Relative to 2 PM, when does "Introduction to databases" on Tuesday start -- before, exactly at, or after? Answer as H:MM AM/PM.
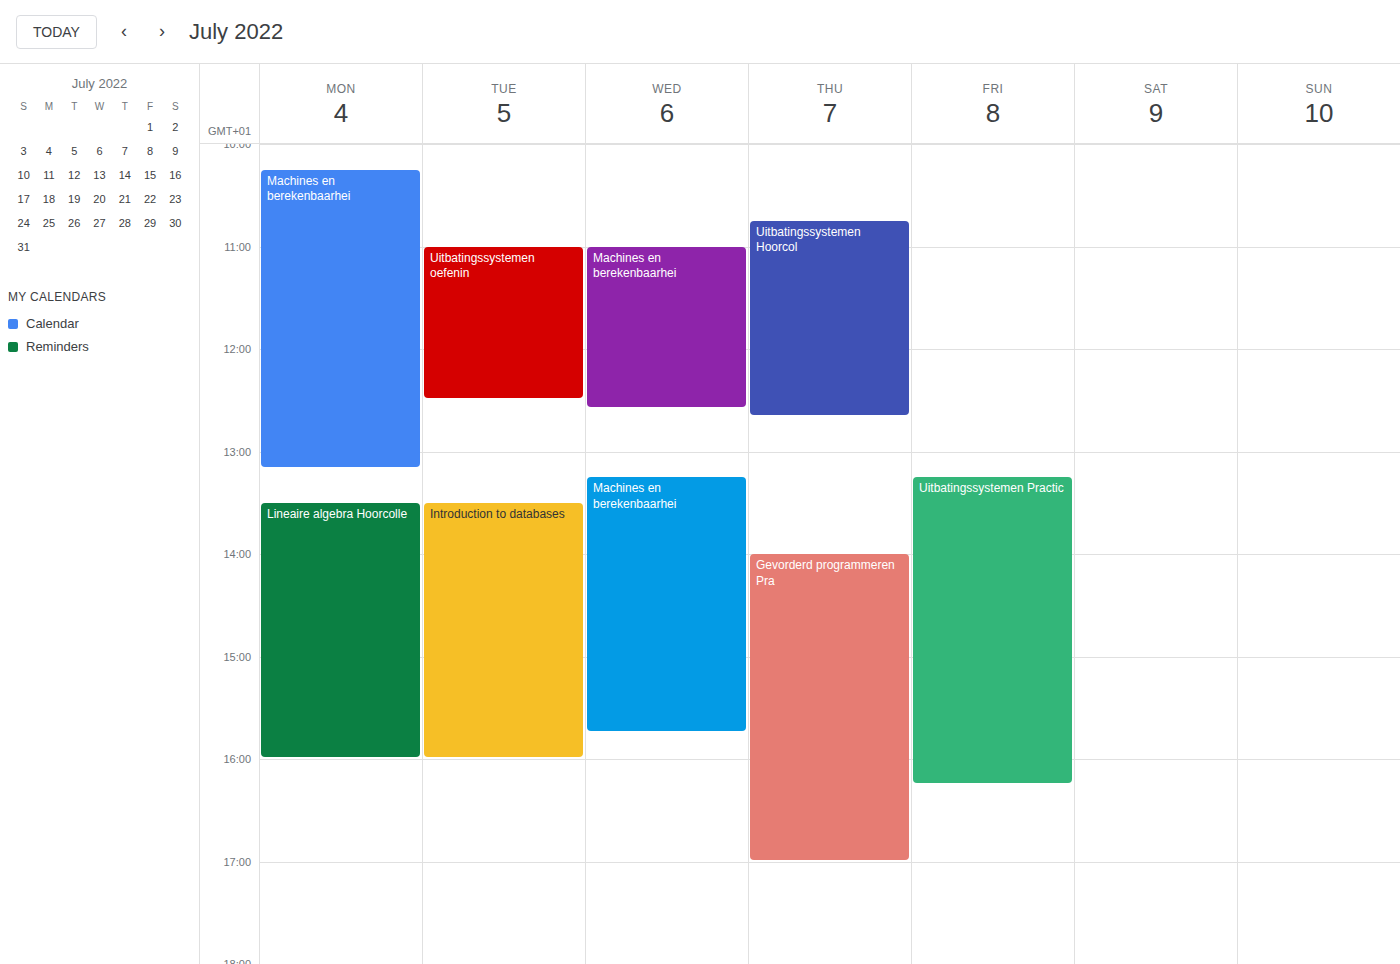
1:30 PM -- before 2 PM, 30 minutes above the 2 PM line.